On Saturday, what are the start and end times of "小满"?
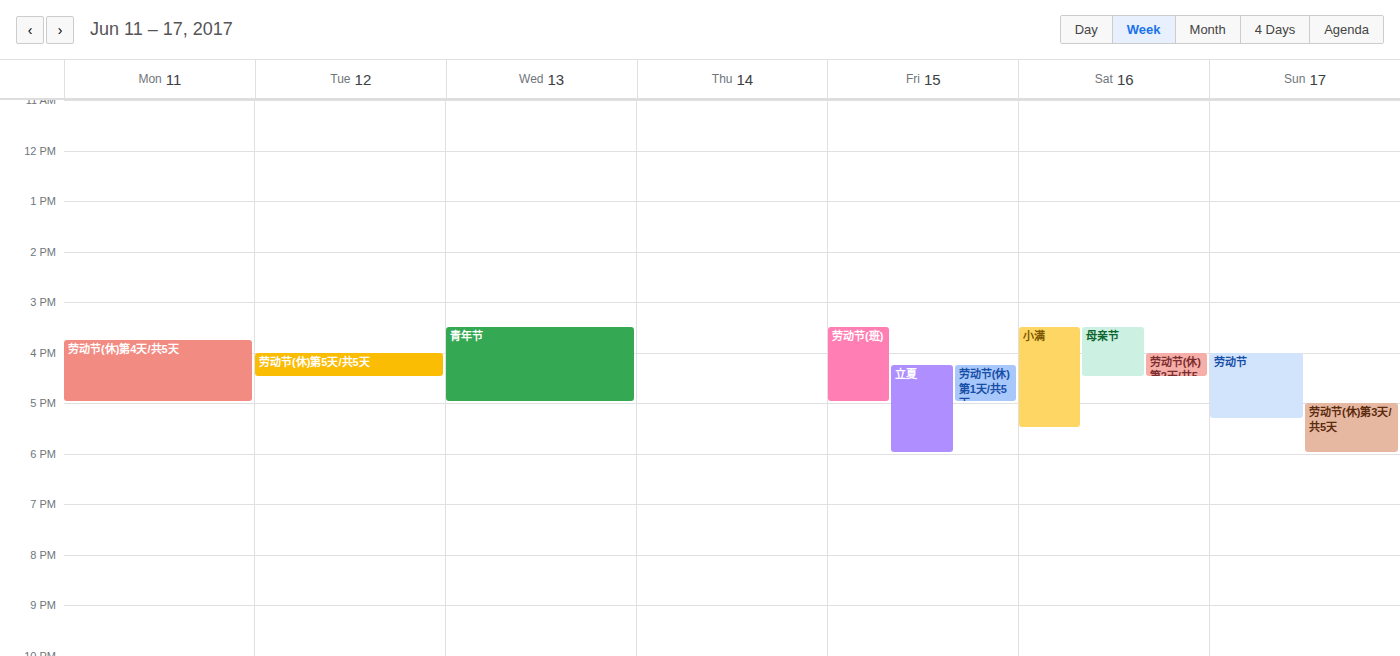
3:30 PM to 5:30 PM